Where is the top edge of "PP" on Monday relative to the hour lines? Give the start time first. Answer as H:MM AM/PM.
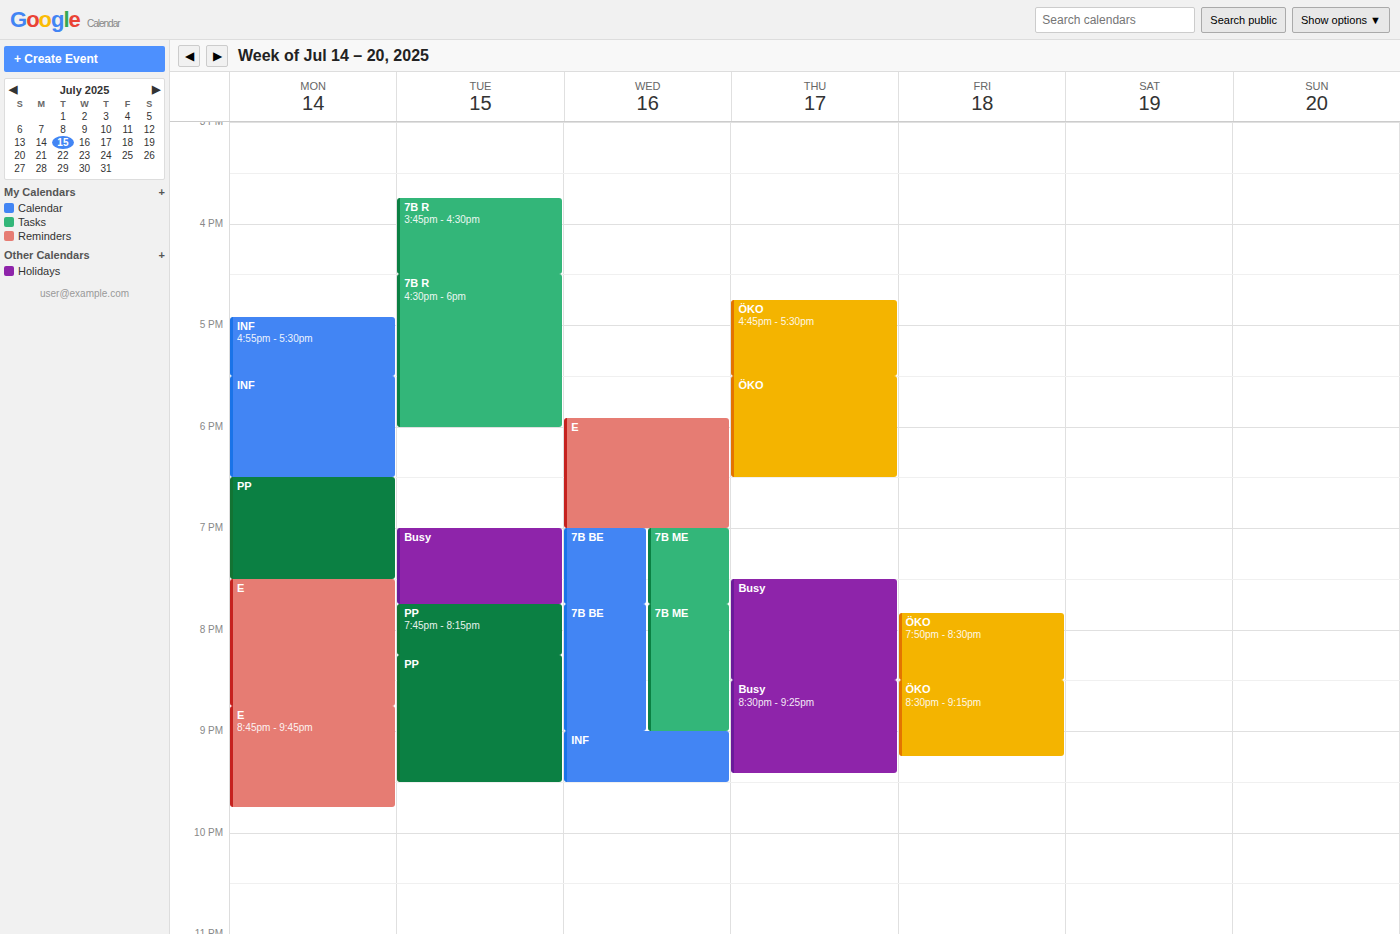
6:30 PM -- halfway between the 6 PM and 7 PM lines.